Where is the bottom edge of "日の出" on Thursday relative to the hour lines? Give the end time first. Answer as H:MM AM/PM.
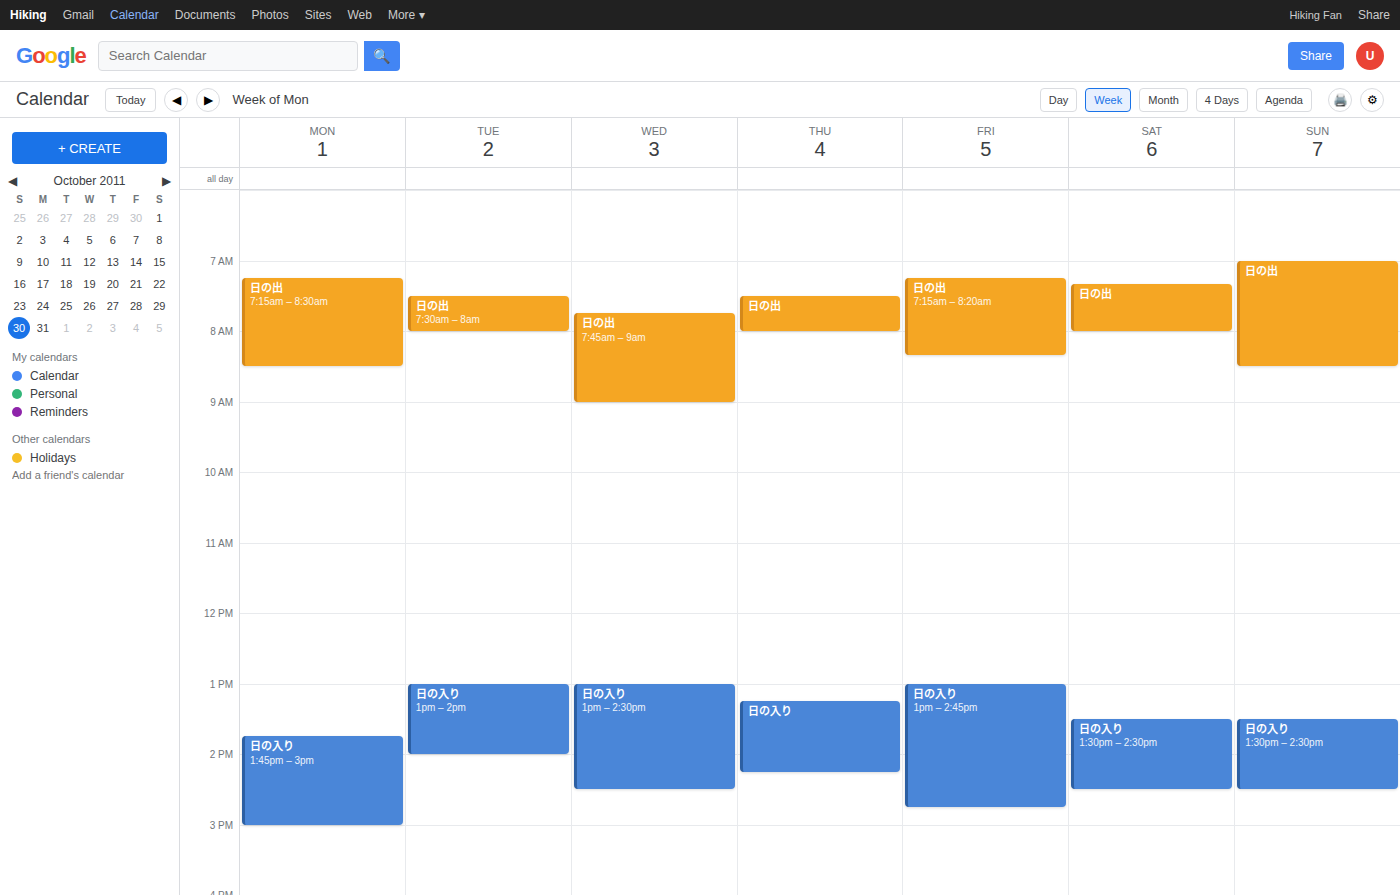
8:00 AM -- exactly on the 8 AM line.